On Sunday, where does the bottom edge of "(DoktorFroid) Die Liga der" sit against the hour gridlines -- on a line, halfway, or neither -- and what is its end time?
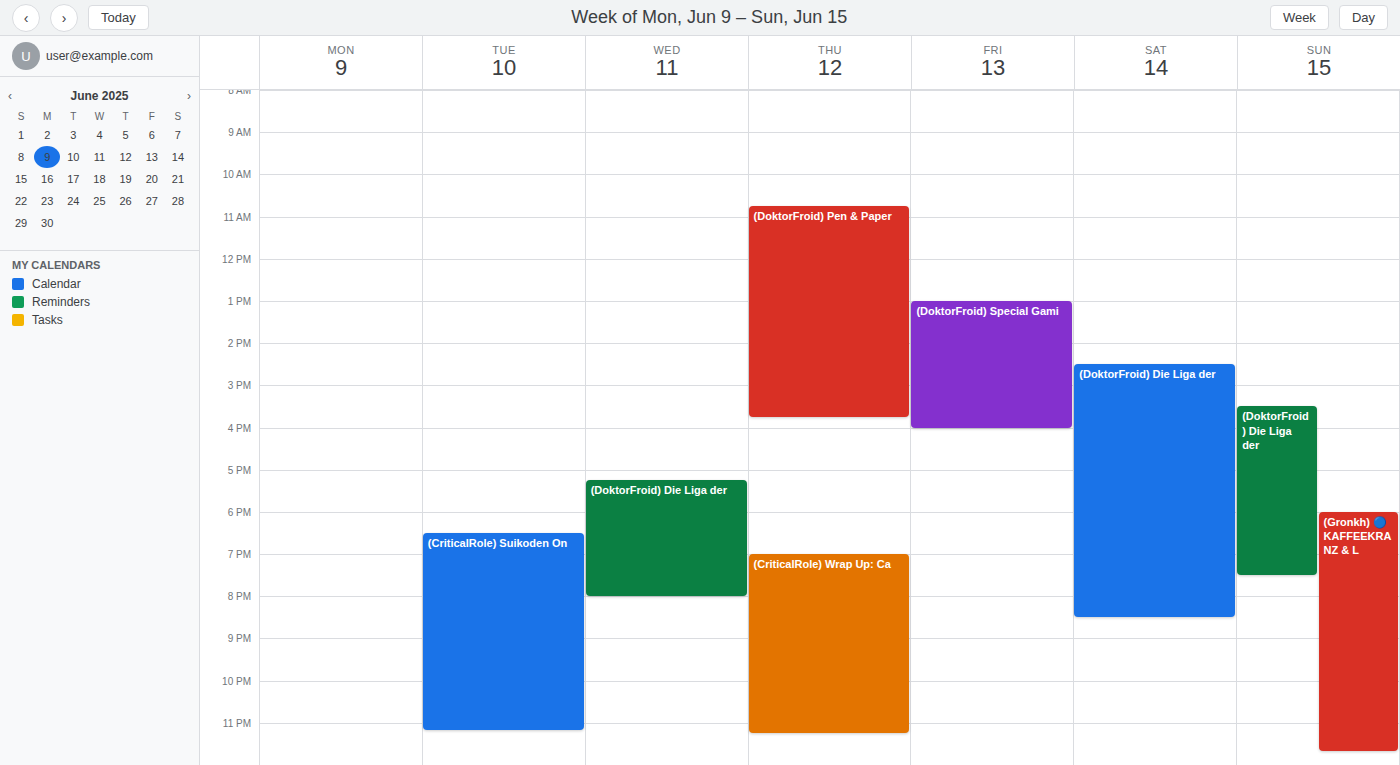
7:30 PM -- halfway between the 7 PM and 8 PM lines.